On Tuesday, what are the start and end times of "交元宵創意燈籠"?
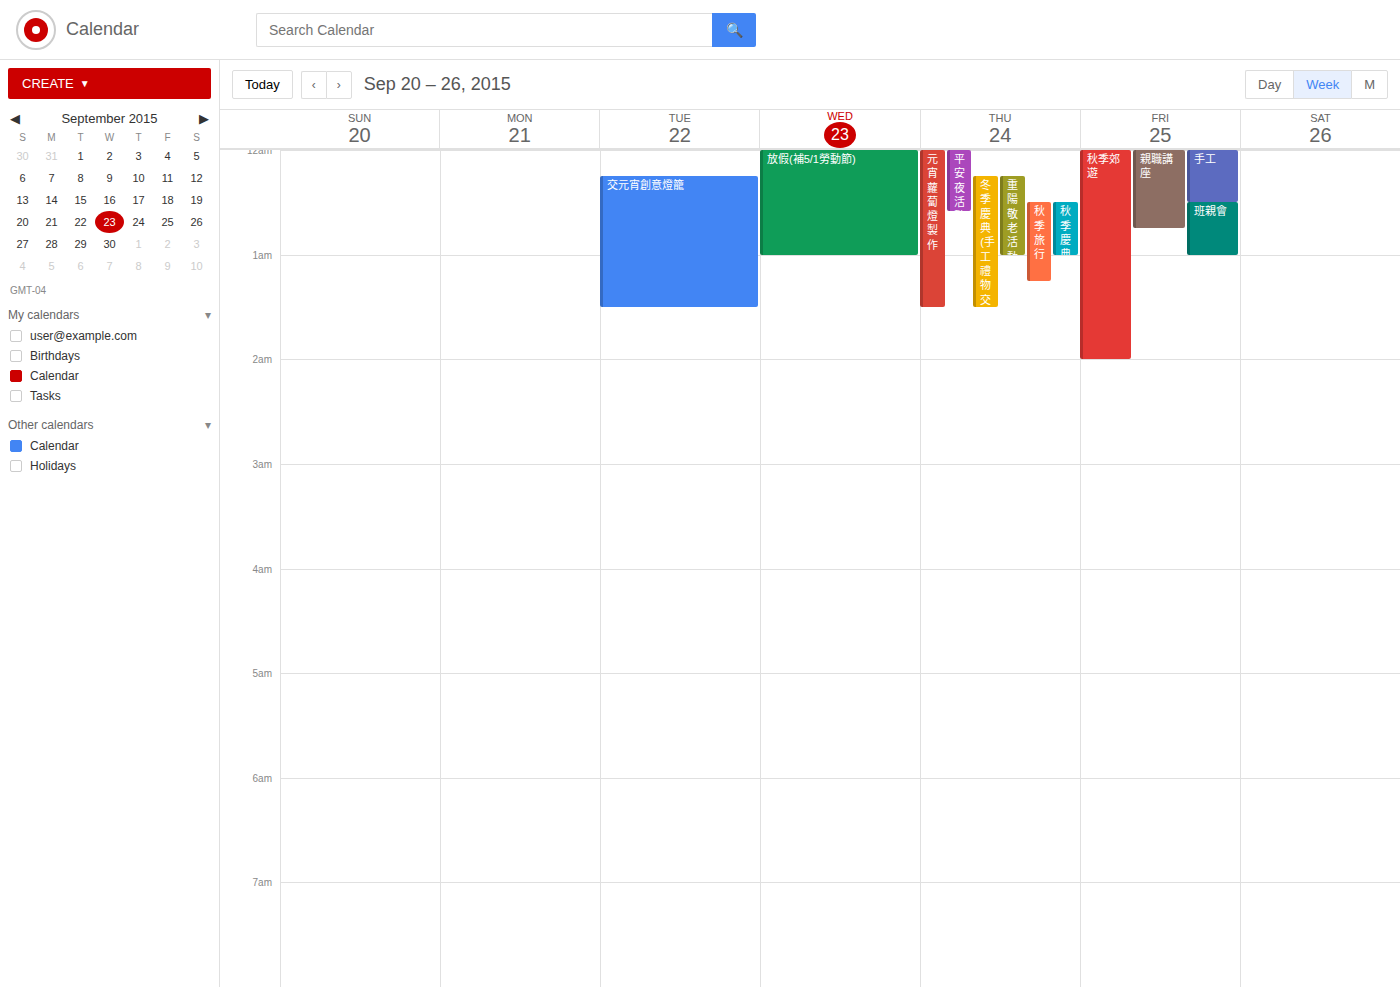
12:15 AM to 1:30 AM